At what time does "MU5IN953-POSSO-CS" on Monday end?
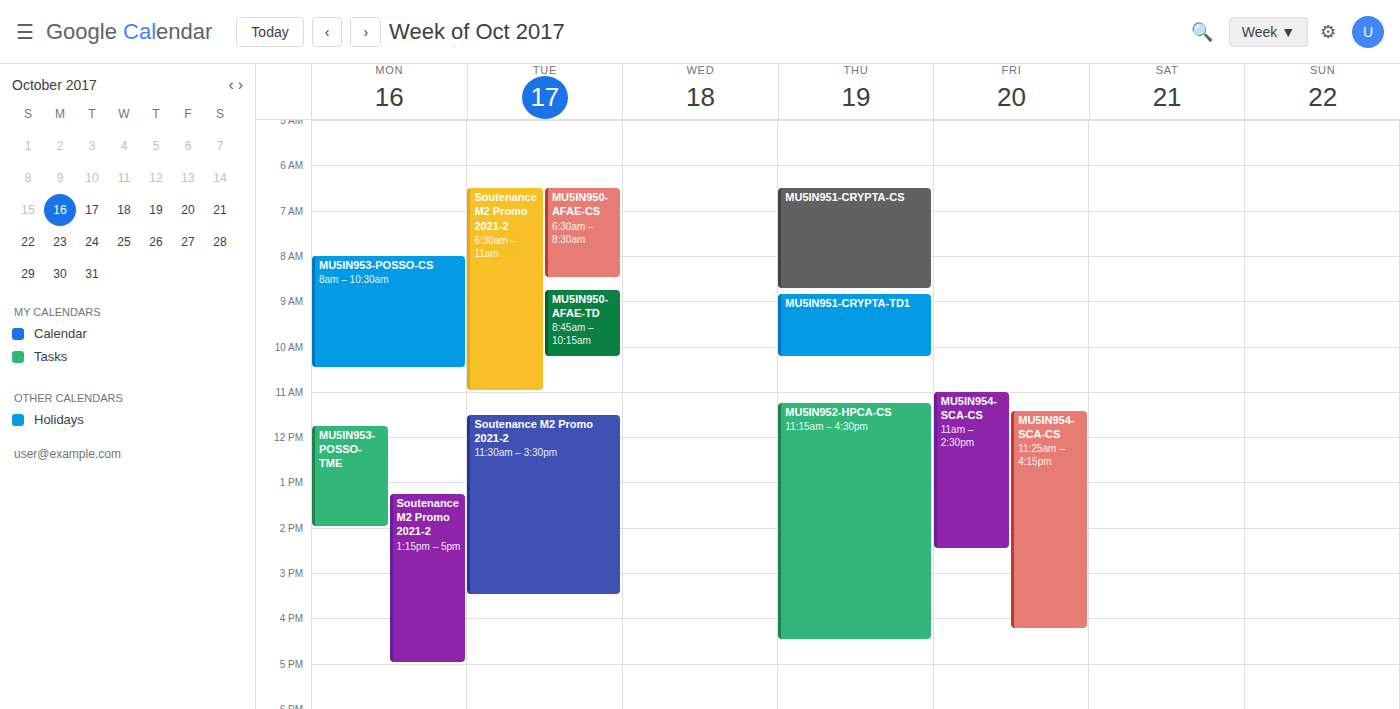
10:30 AM